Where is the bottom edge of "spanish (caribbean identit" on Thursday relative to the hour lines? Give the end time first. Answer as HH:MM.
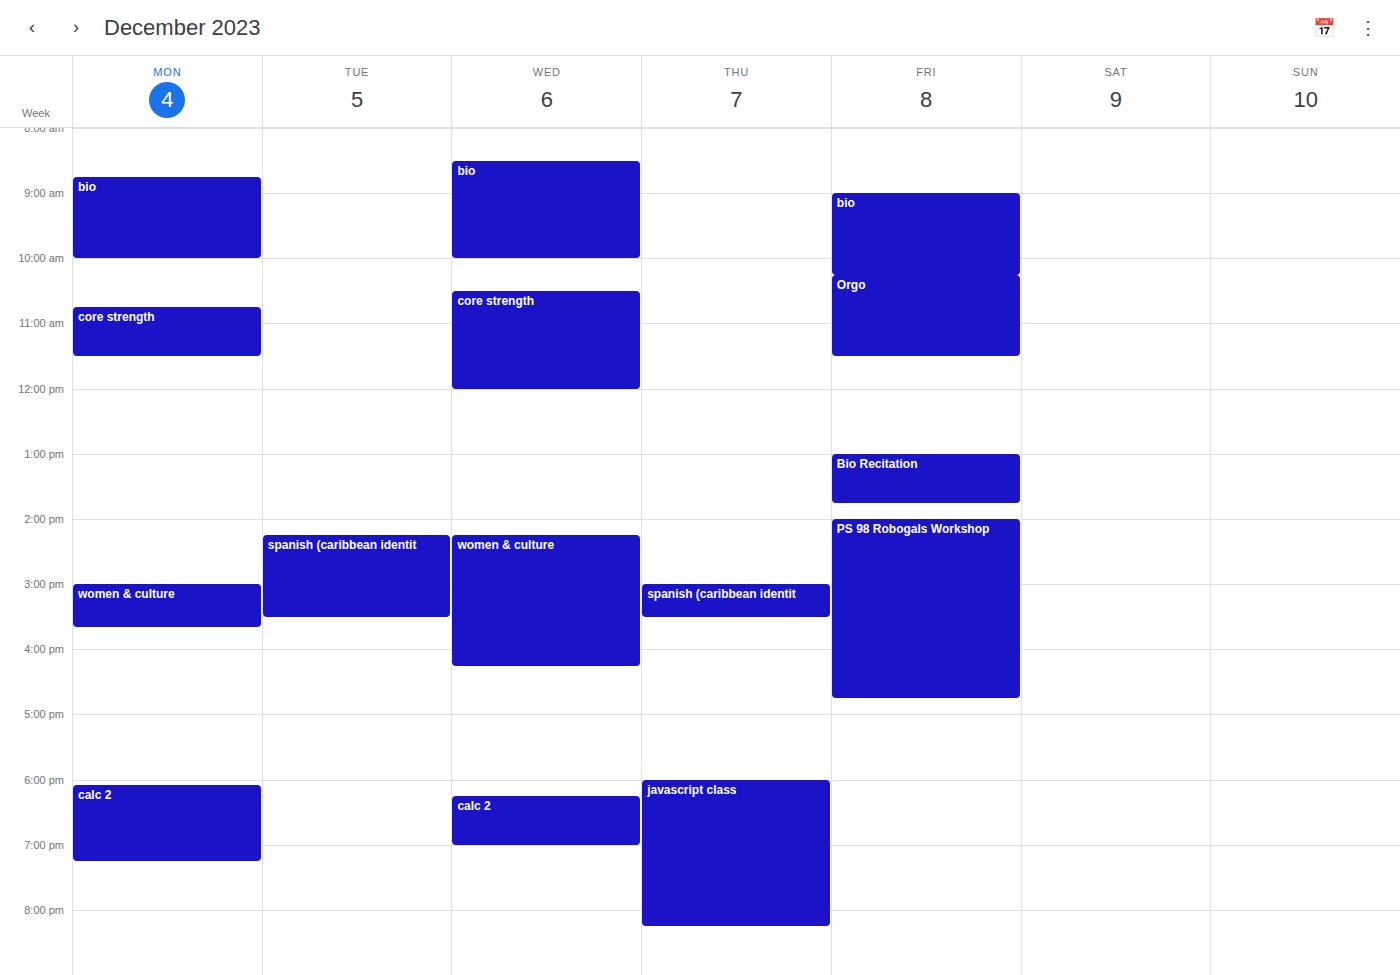
15:30 -- halfway between the 15:00 and 16:00 lines.